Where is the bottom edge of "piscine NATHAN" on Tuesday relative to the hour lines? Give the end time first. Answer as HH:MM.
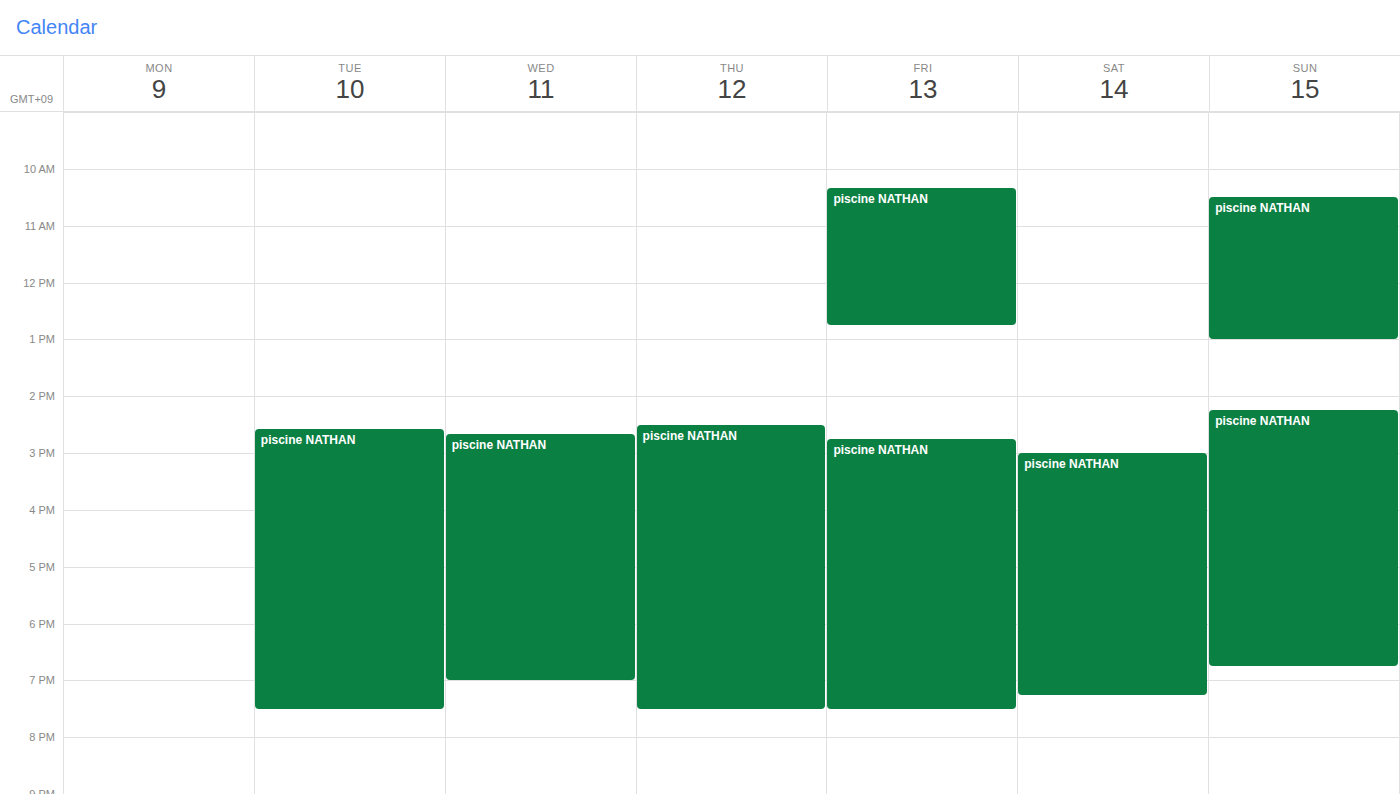
19:30 -- halfway between the 19:00 and 20:00 lines.